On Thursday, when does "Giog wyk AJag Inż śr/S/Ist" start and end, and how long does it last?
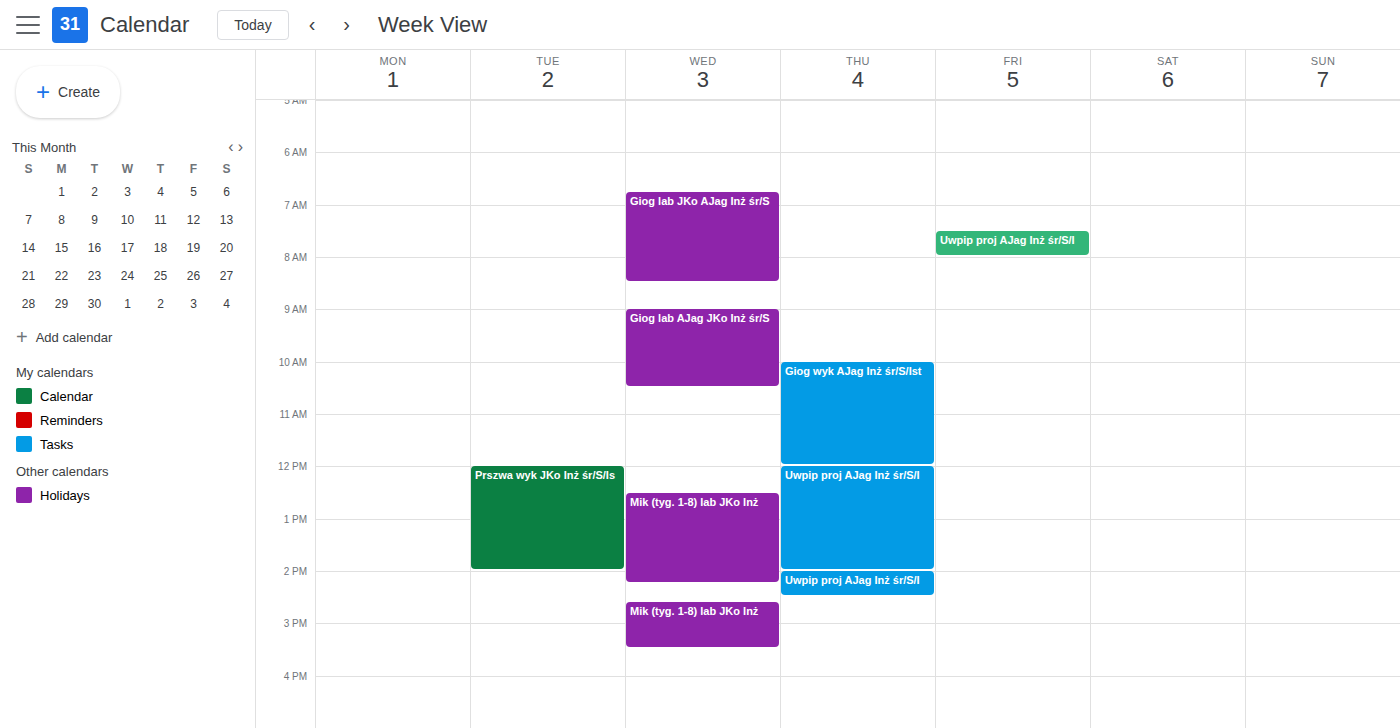
10:00 AM to 12:00 PM, 2 hours